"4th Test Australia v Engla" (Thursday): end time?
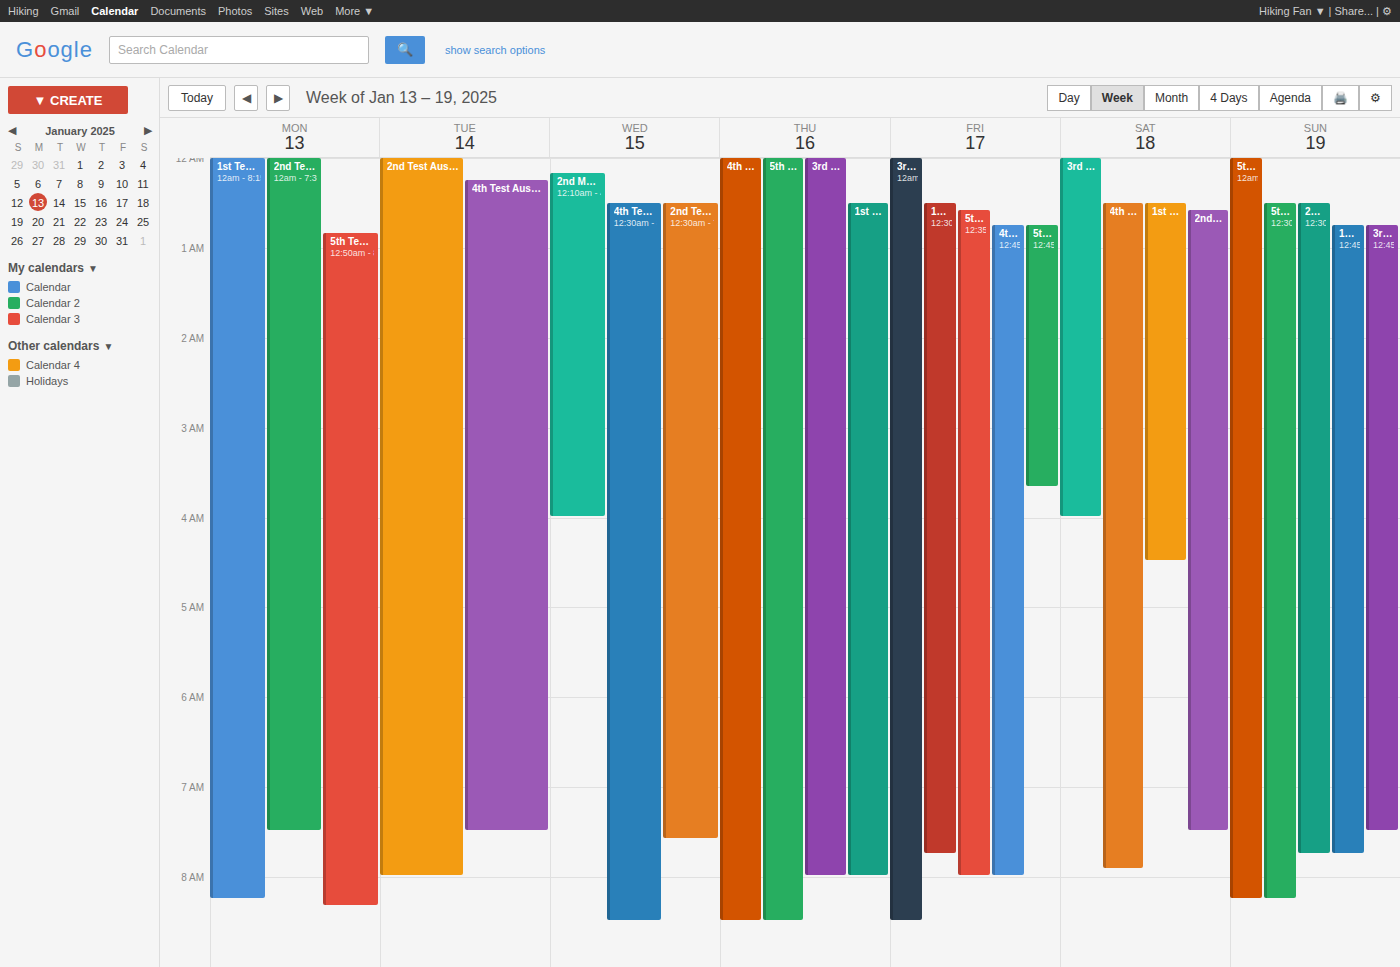
8:30 AM